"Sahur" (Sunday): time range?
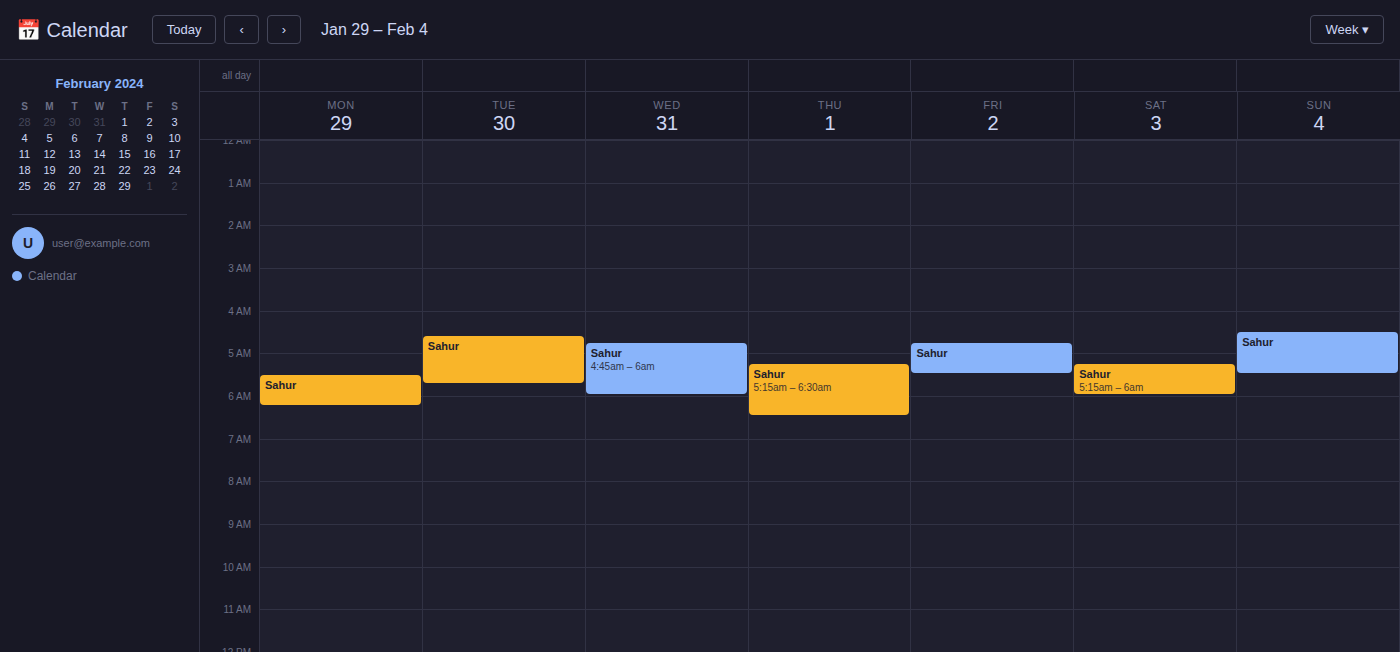
4:30 AM to 5:30 AM